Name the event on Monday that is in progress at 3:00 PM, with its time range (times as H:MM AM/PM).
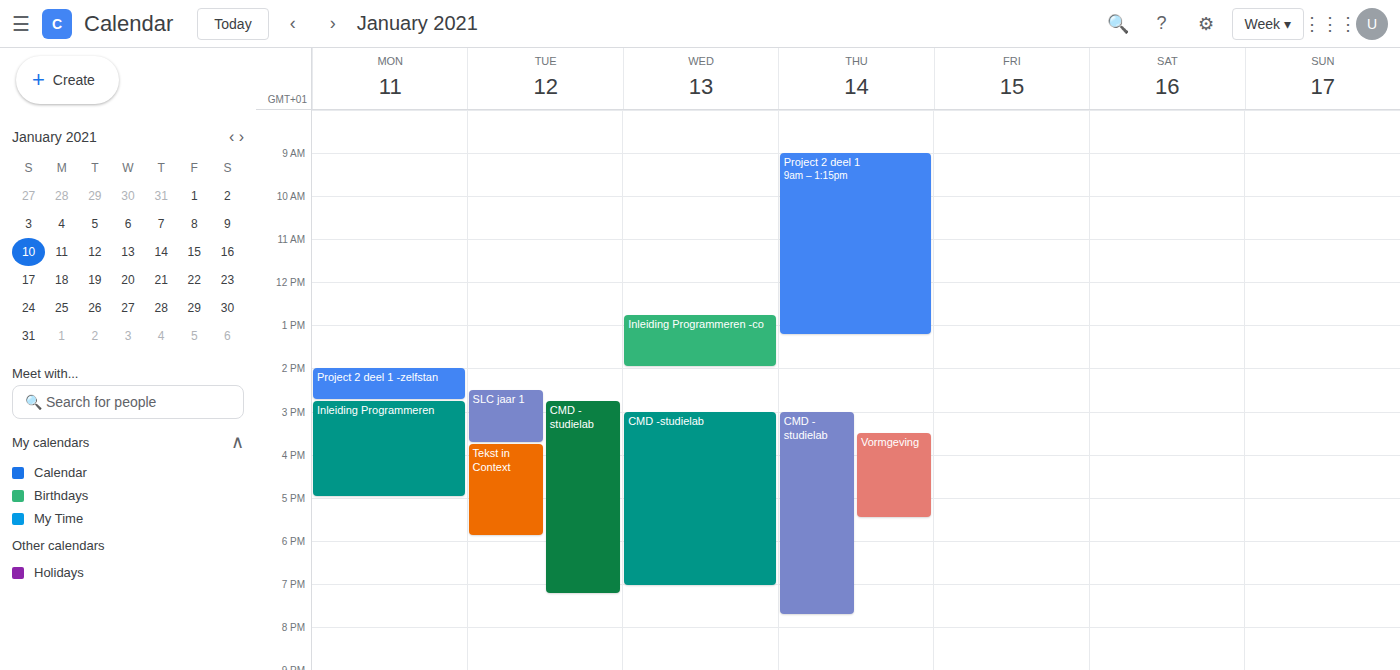
"Inleiding Programmeren", 2:45 PM to 5:00 PM